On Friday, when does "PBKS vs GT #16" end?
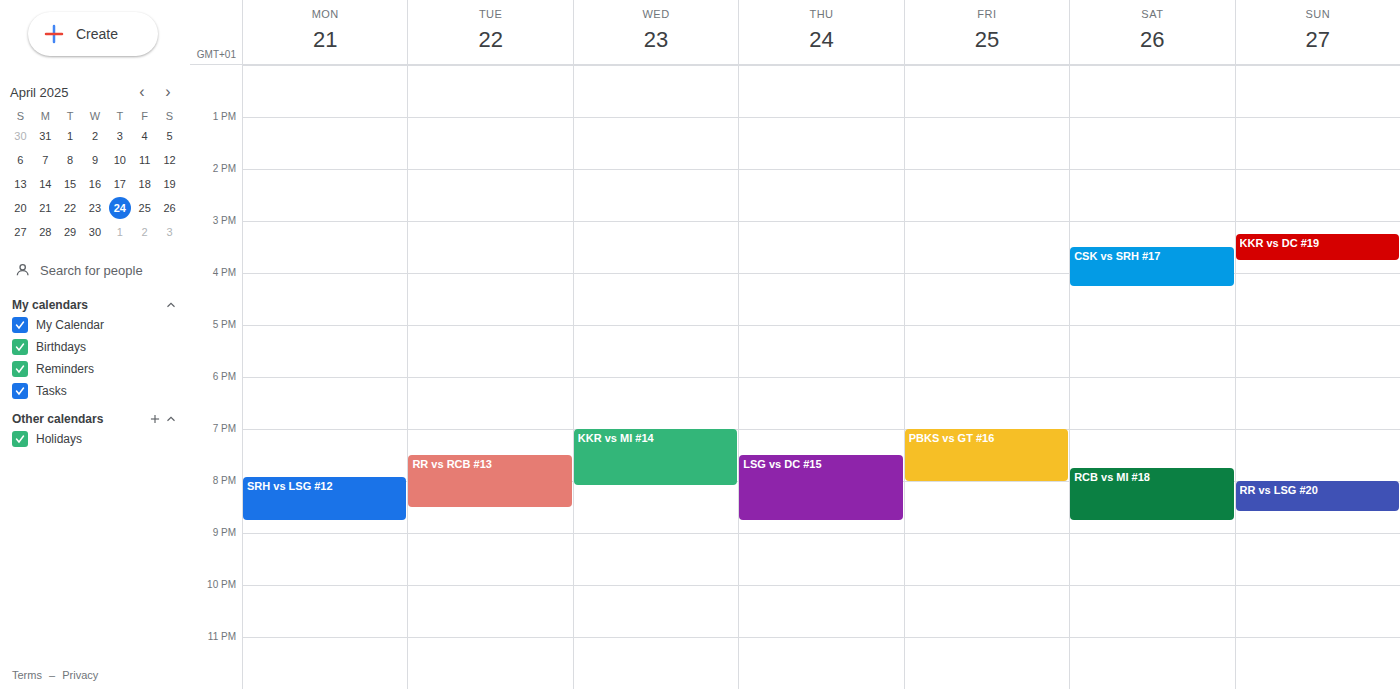
8:00 PM